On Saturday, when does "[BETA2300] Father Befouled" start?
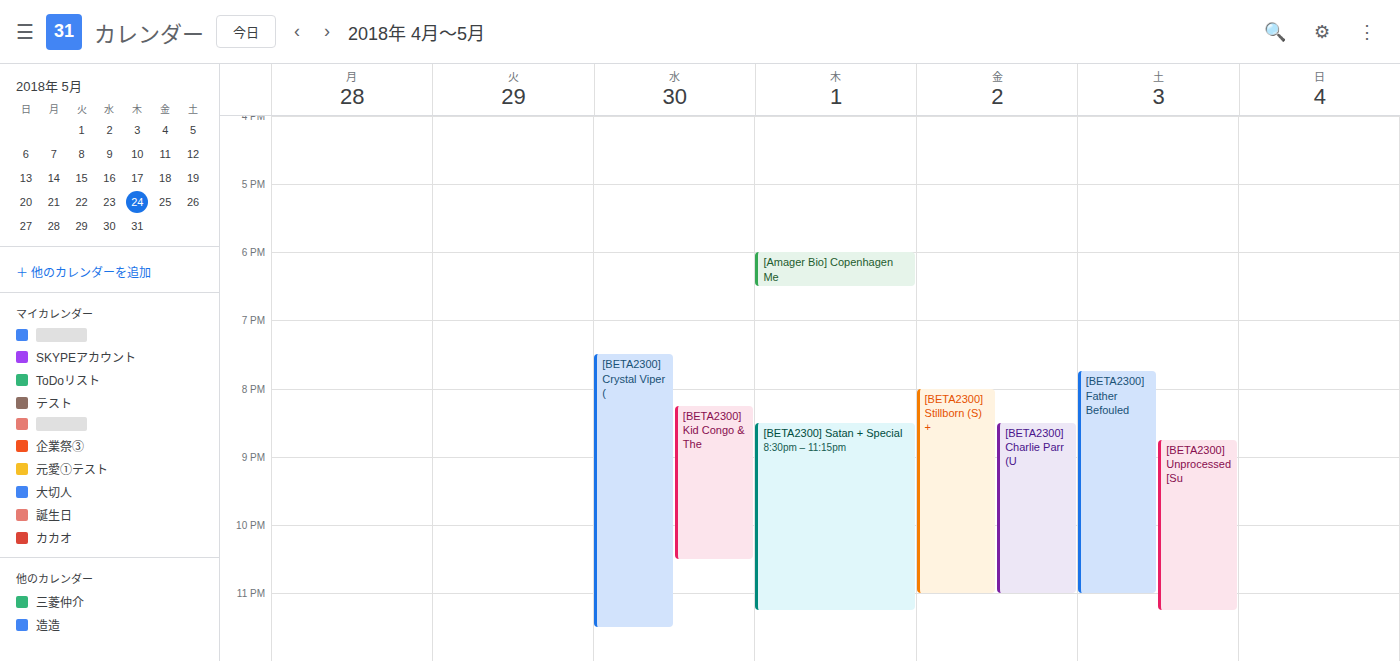
7:45 PM